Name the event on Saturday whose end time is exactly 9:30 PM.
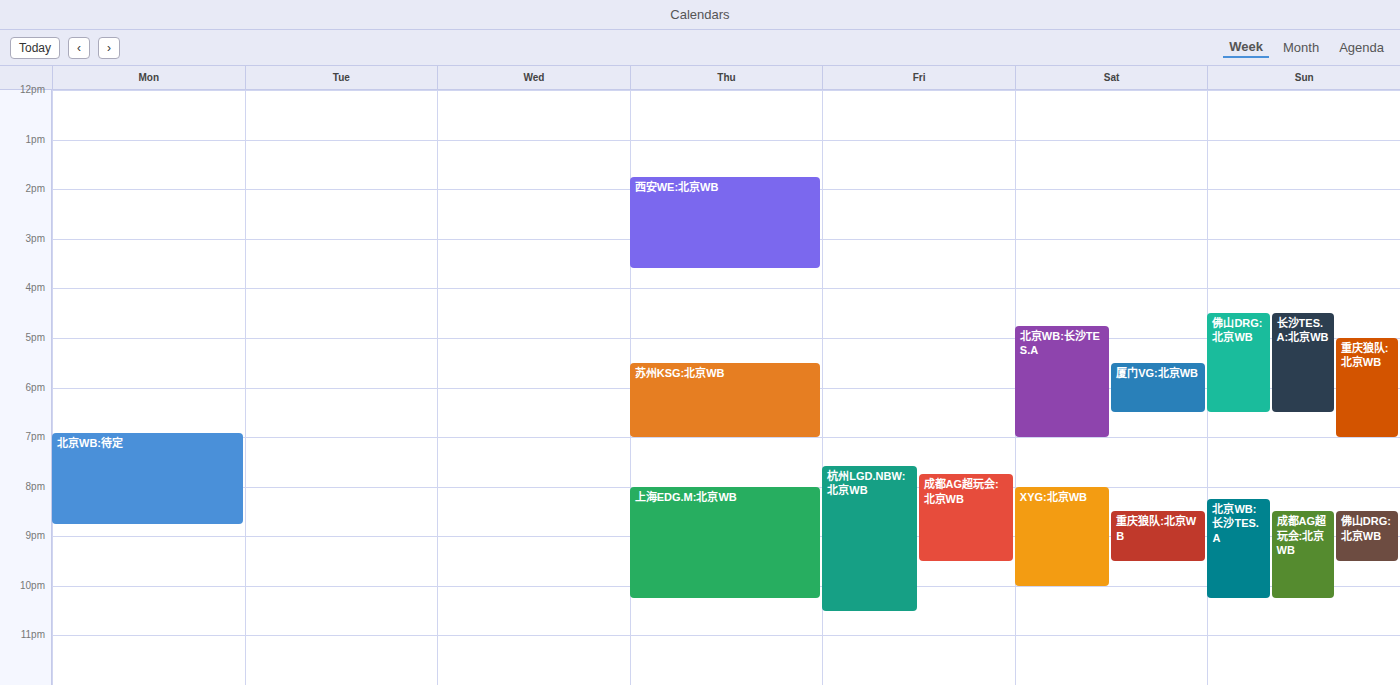
"重庆狼队:北京WB"